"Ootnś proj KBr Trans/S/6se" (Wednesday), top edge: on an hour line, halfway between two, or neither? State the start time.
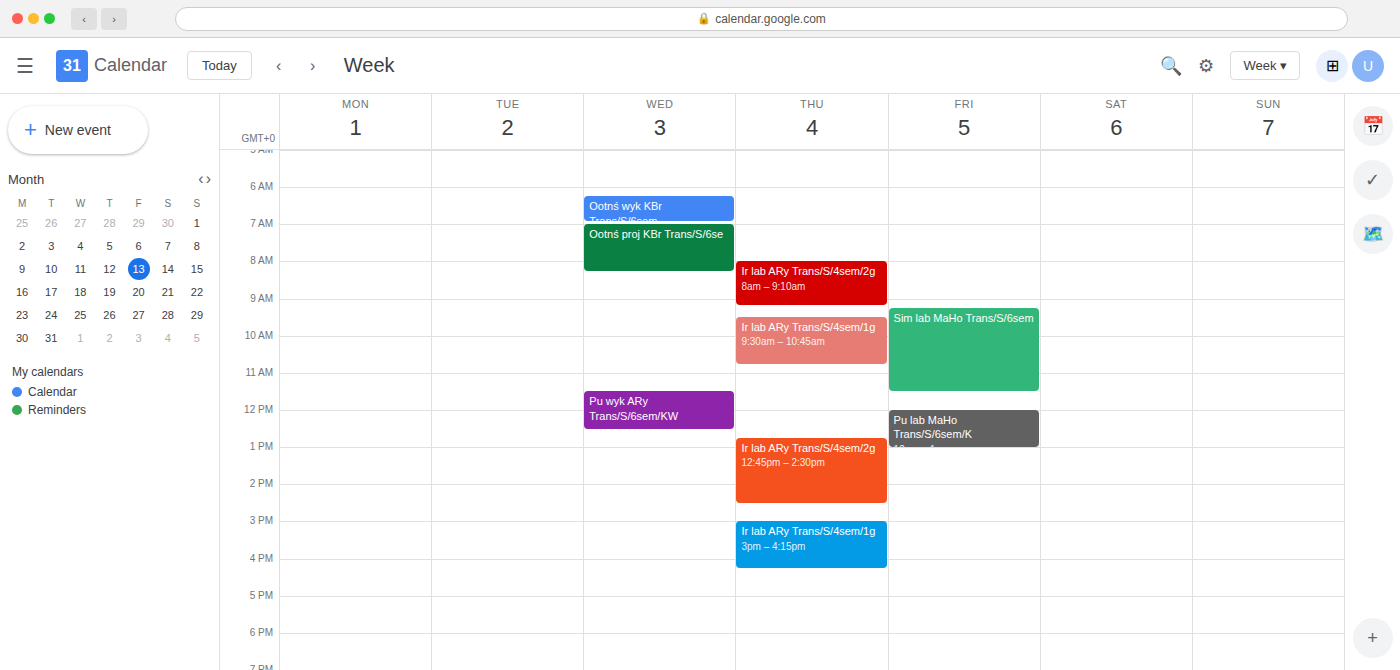
7:00 AM -- exactly on the 7 AM line.